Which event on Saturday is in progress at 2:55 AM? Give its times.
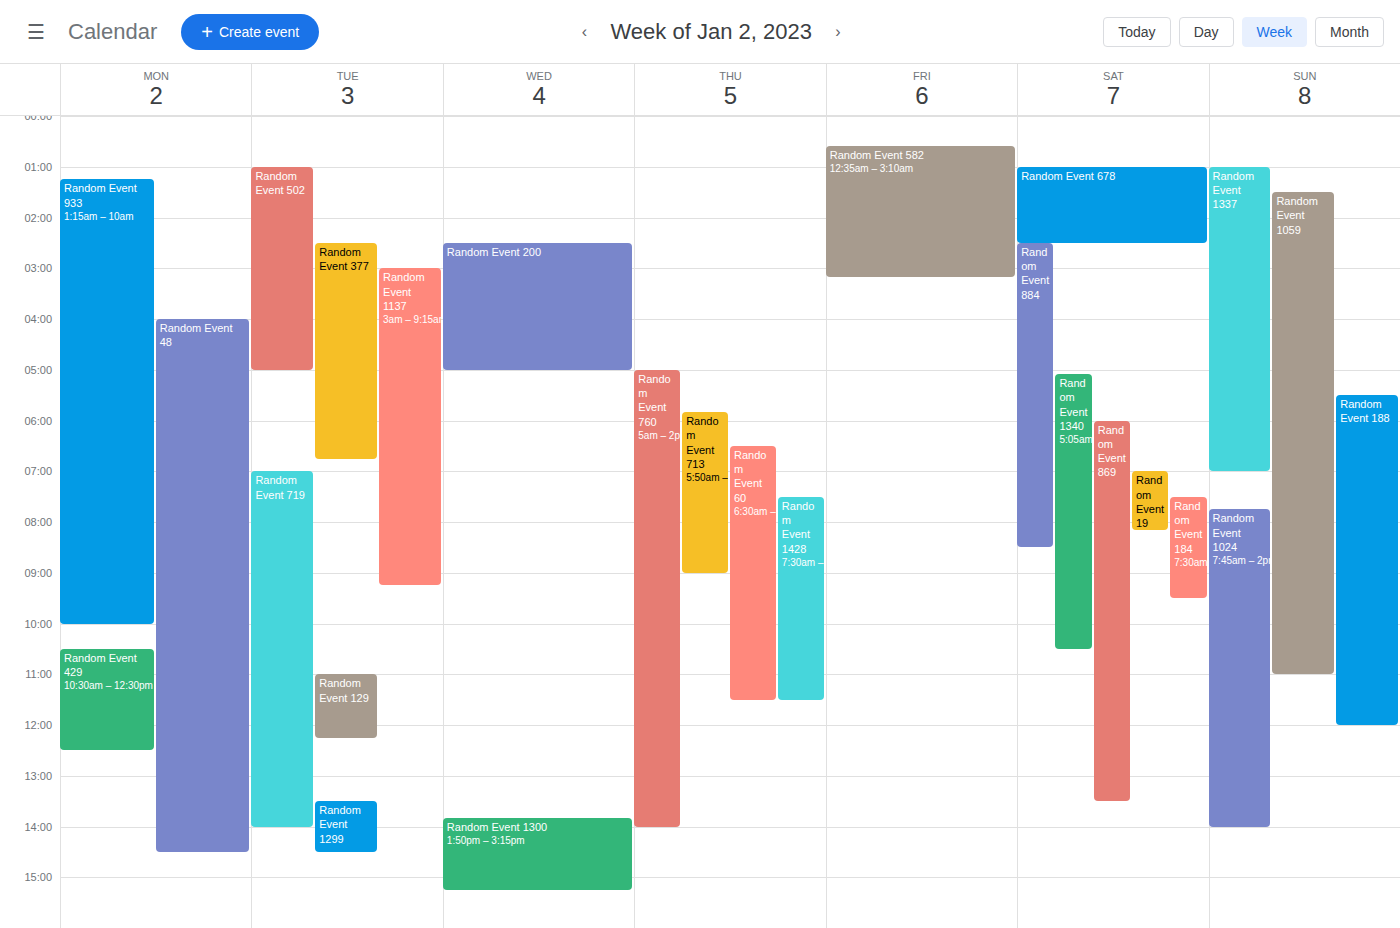
"Random Event 884", 2:30 AM to 8:30 AM